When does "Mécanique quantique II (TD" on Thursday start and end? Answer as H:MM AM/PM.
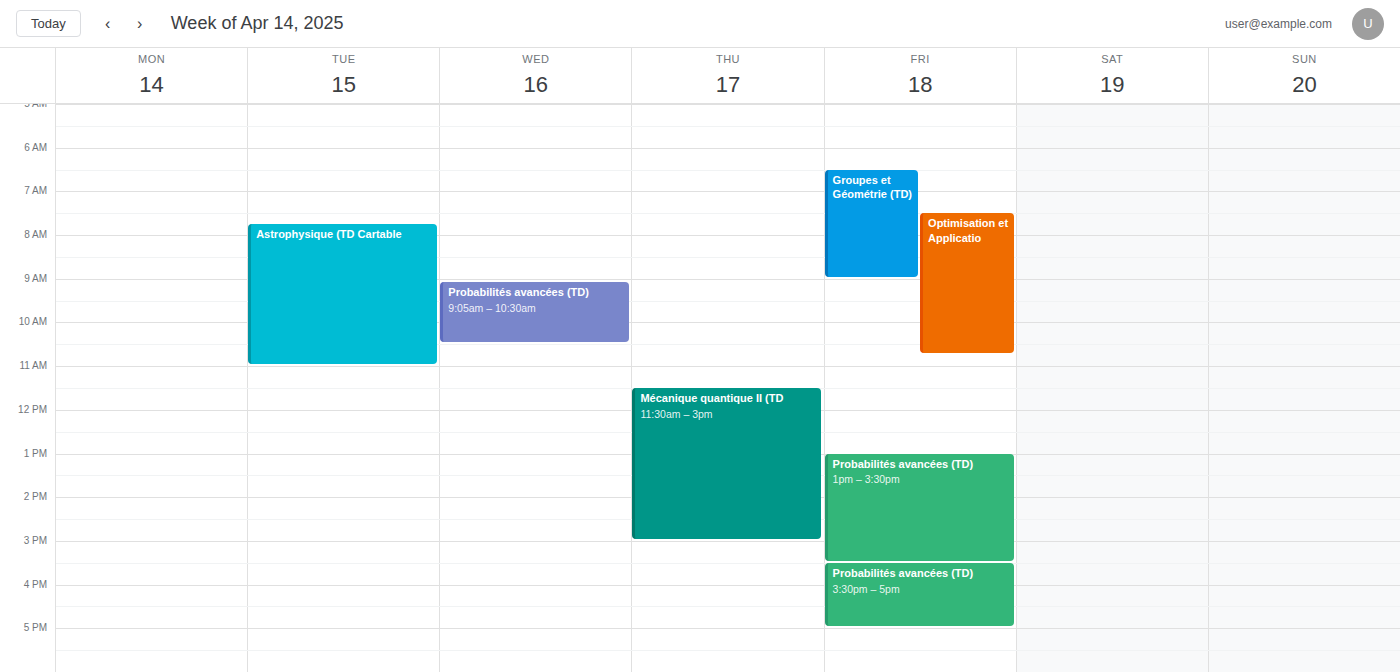
11:30 AM to 3:00 PM